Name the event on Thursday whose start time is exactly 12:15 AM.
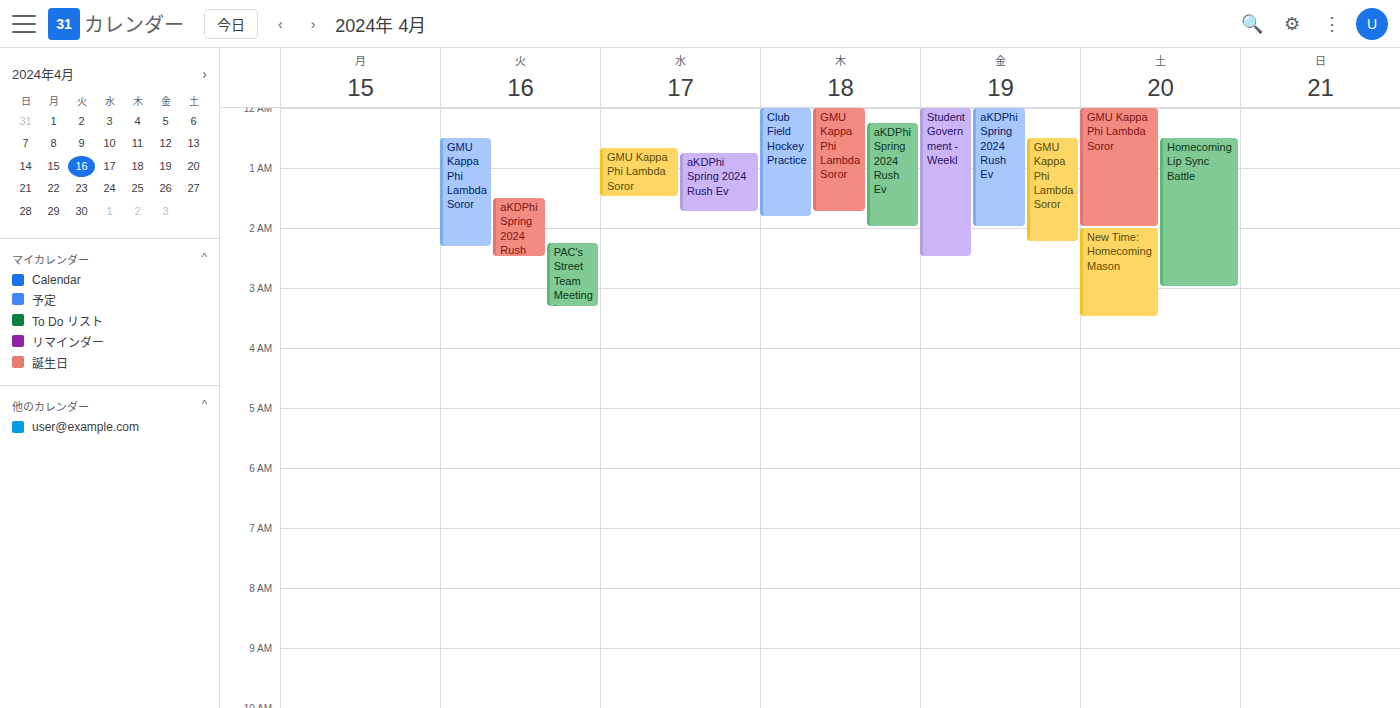
"aKDPhi Spring 2024 Rush Ev"